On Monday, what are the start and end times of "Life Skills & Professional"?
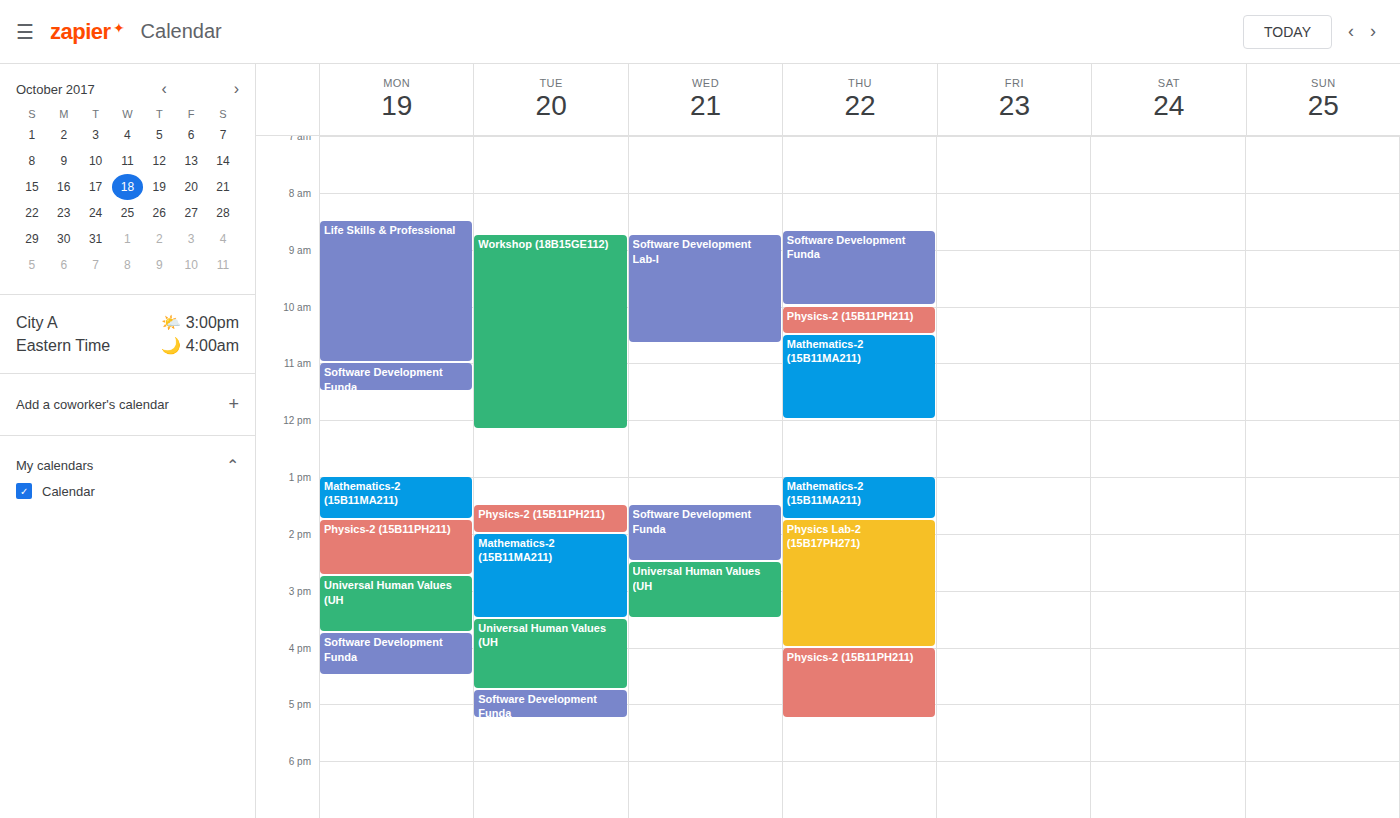
8:30 AM to 11:00 AM